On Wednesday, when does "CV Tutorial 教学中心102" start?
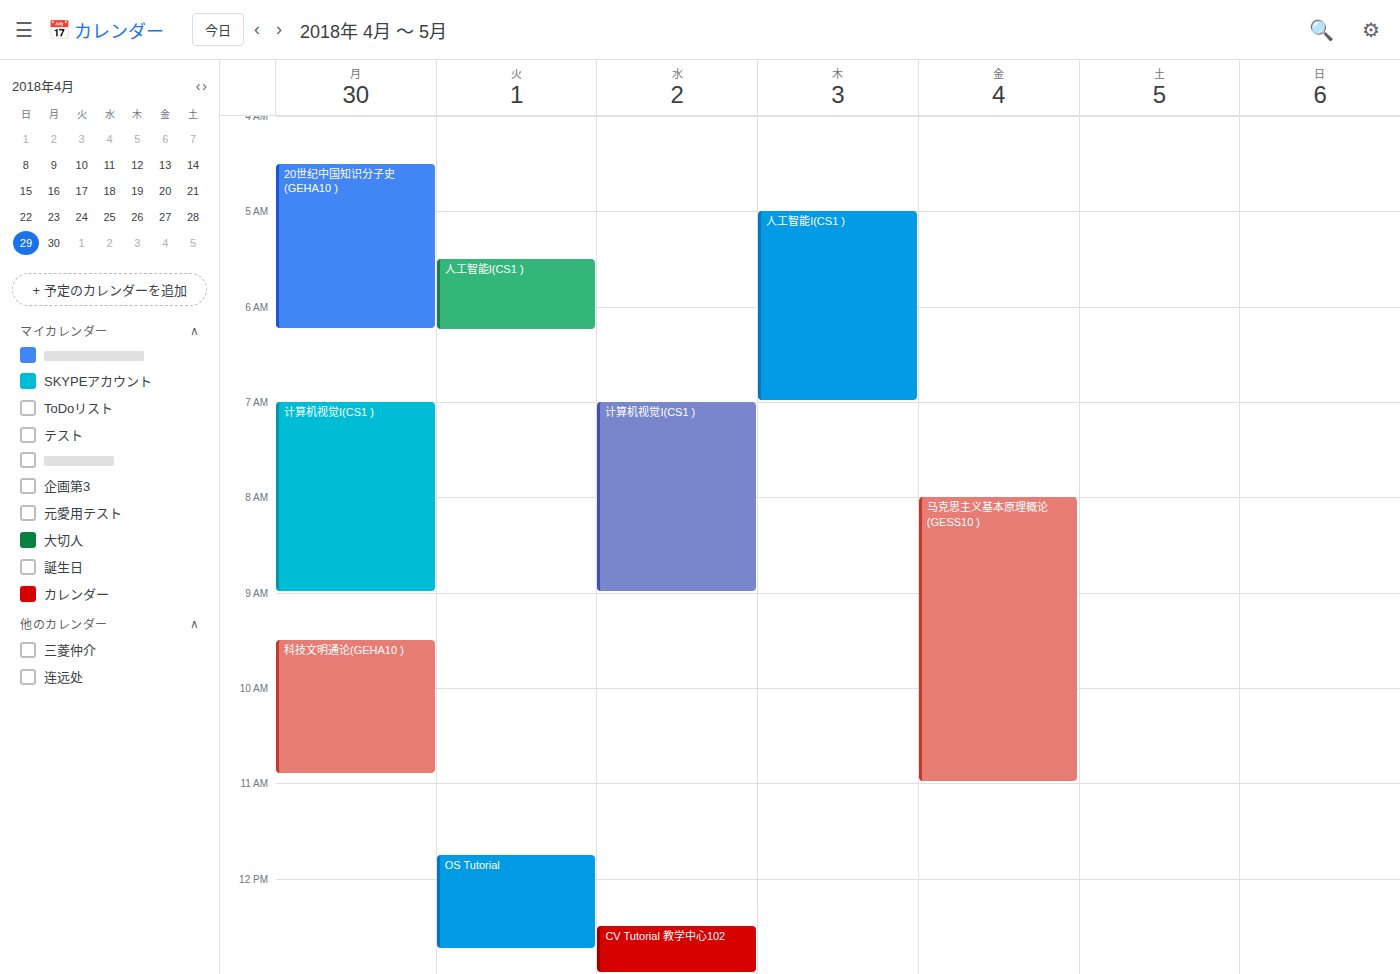
12:30 PM